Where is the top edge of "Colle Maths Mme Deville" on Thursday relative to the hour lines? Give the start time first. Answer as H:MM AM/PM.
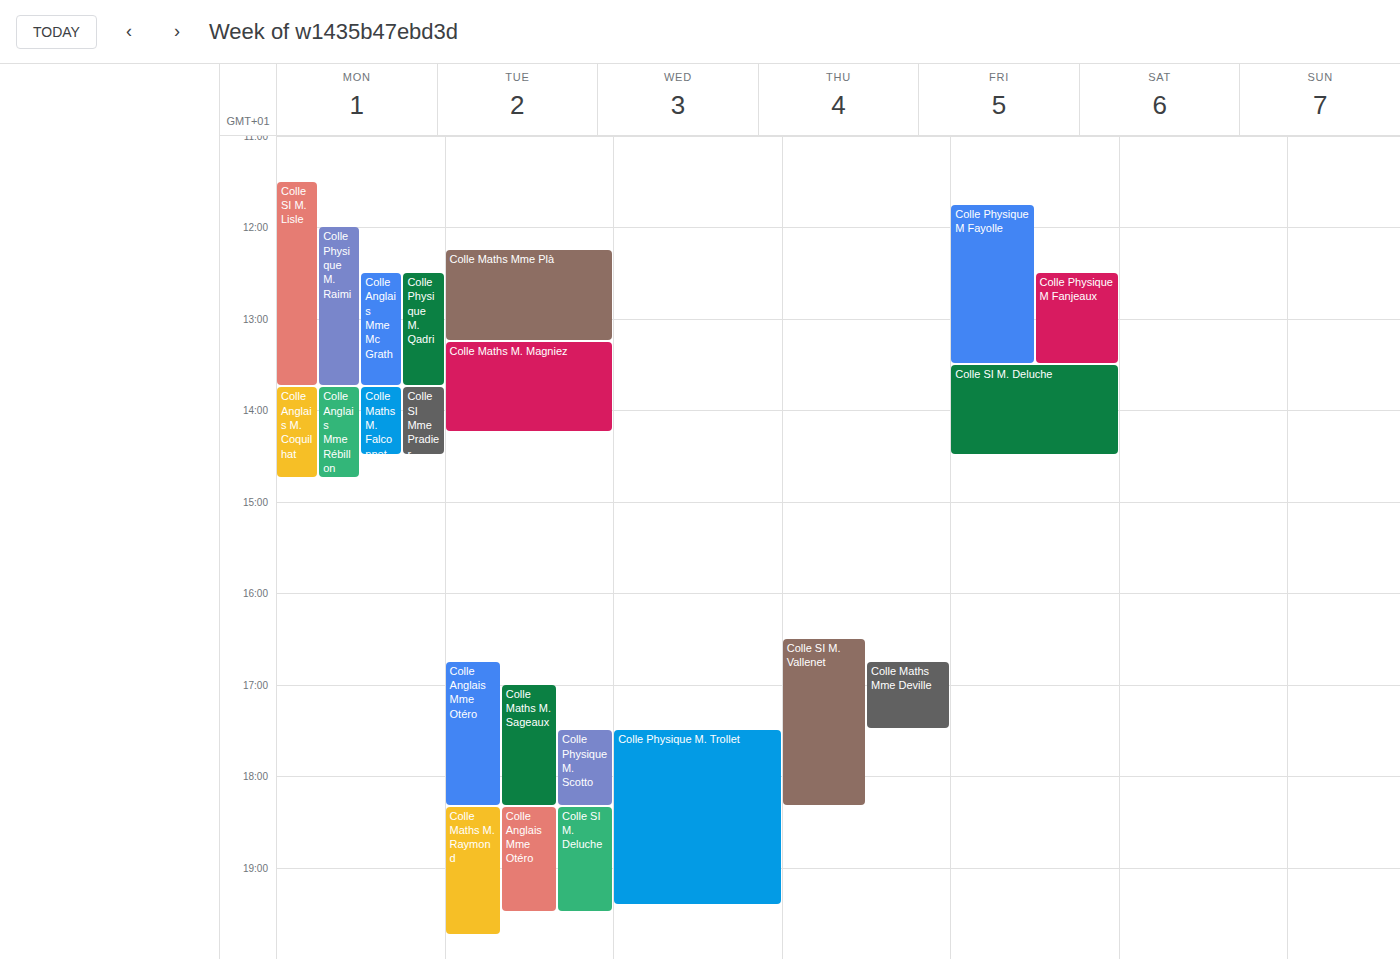
4:45 PM -- neither: three quarters of the way from the 4 PM line to the 5 PM line.